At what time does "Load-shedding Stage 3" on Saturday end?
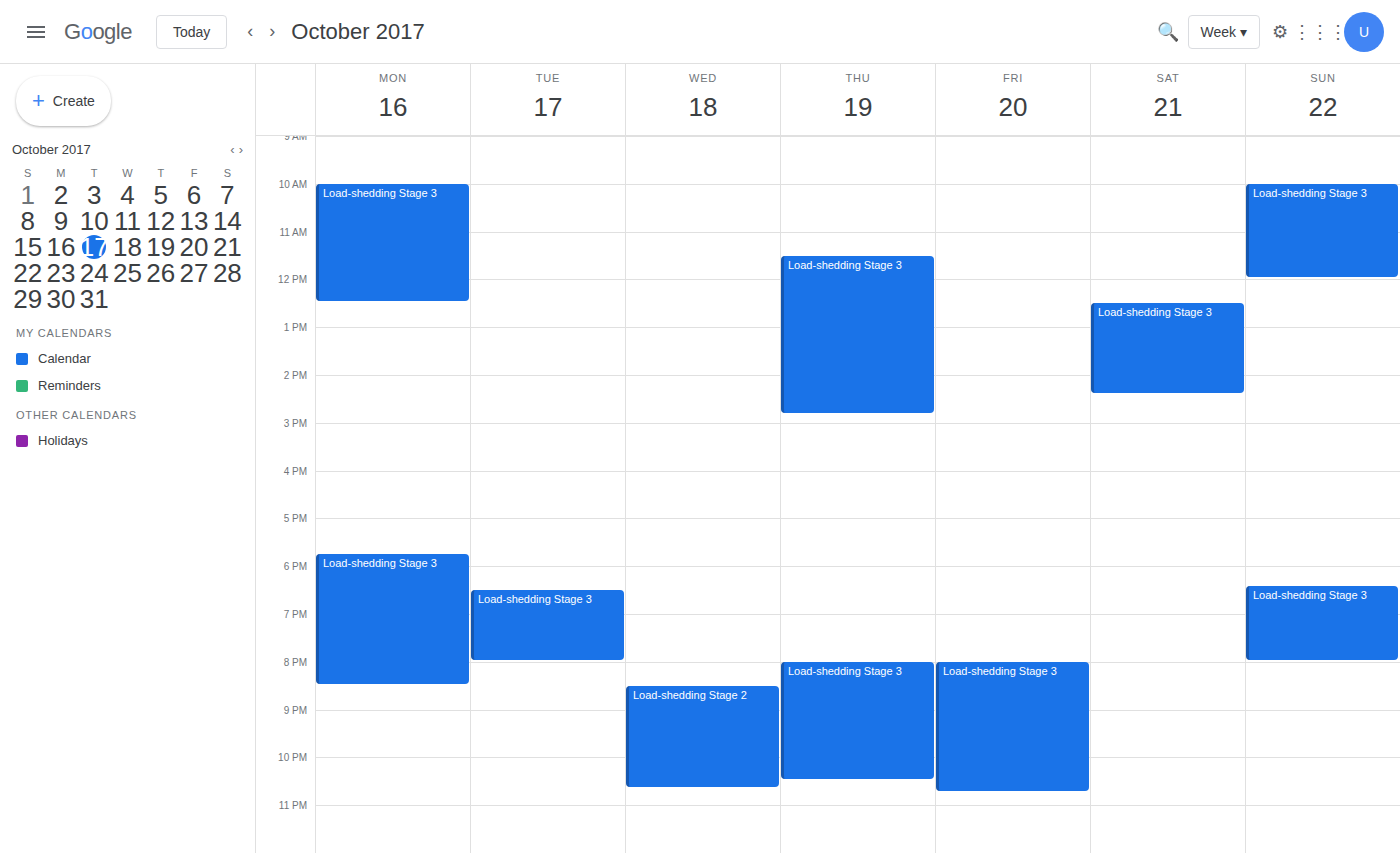
2:25 PM